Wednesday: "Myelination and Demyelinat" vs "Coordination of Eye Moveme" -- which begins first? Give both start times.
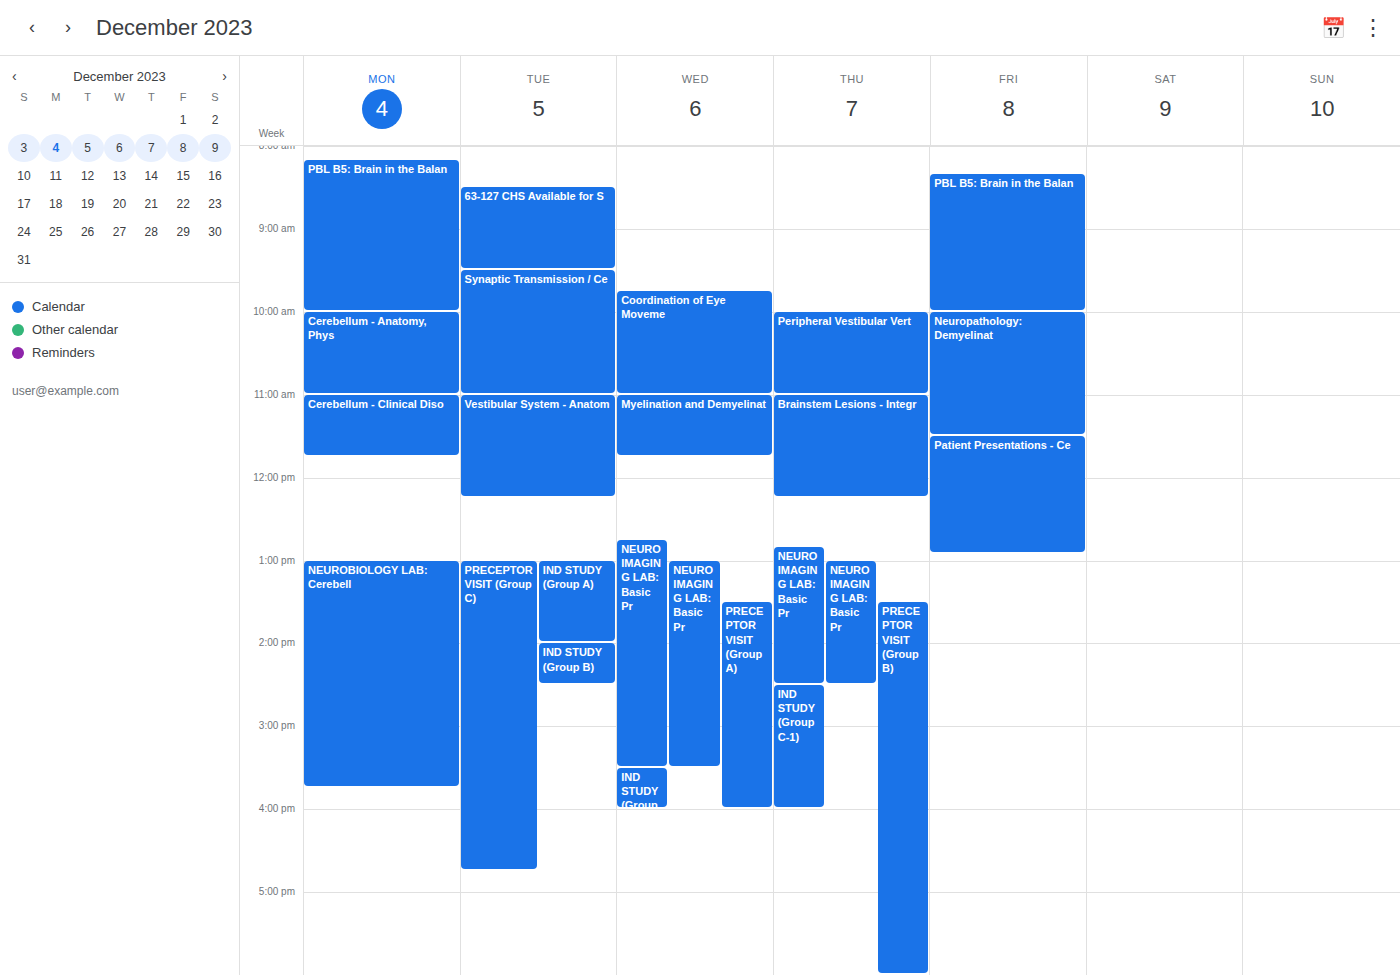
"Coordination of Eye Moveme" 9:45 AM; "Myelination and Demyelinat" 11:00 AM.